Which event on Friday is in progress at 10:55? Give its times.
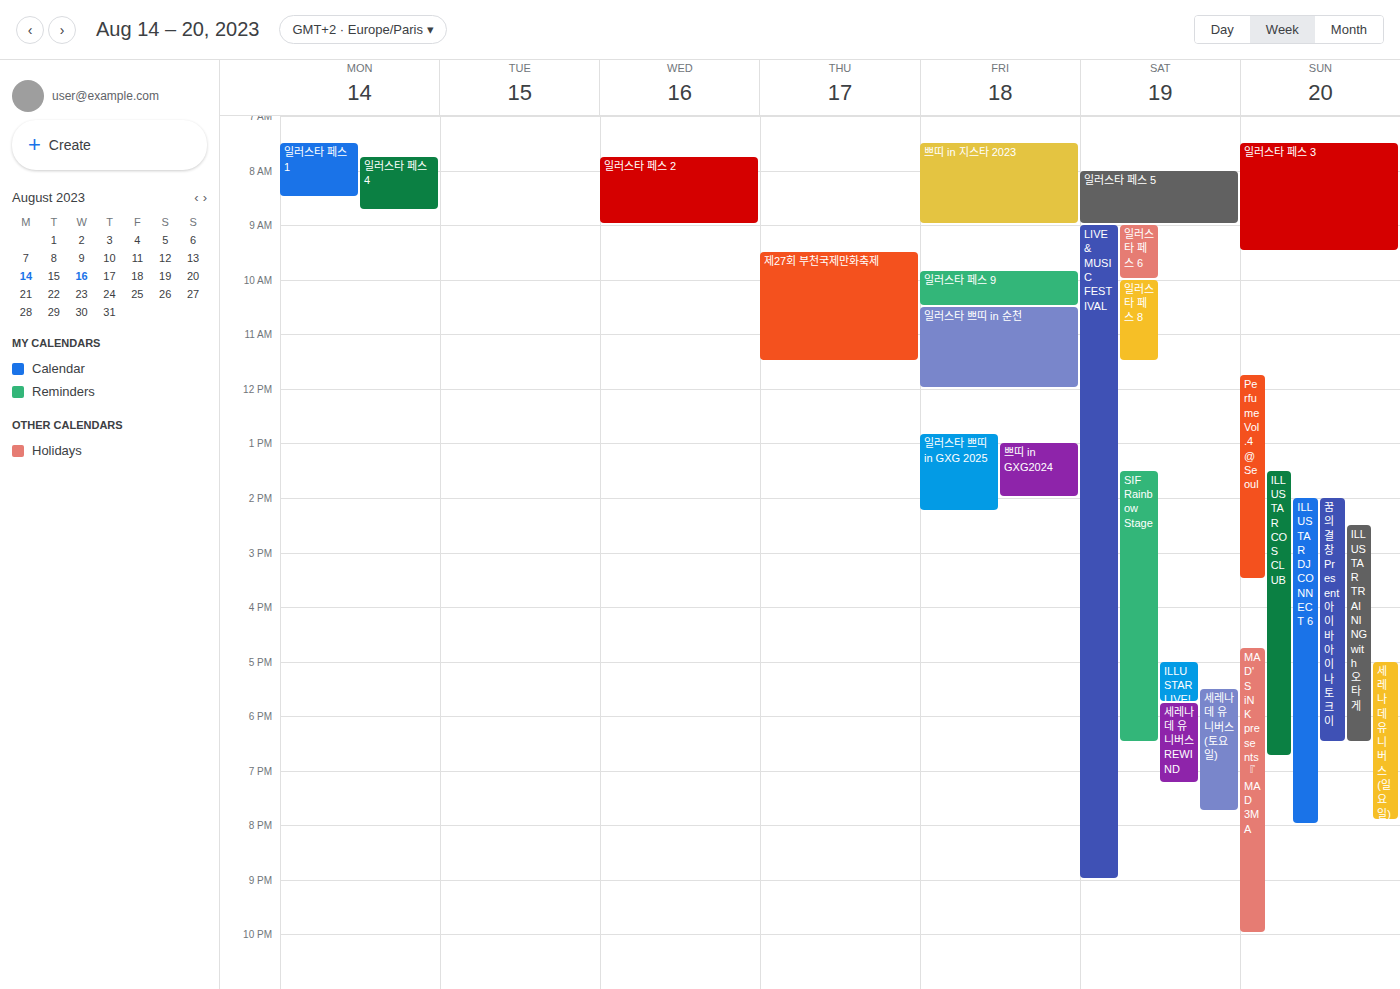
"일러스타 쁘띠 in 순천", 10:30 to 12:00